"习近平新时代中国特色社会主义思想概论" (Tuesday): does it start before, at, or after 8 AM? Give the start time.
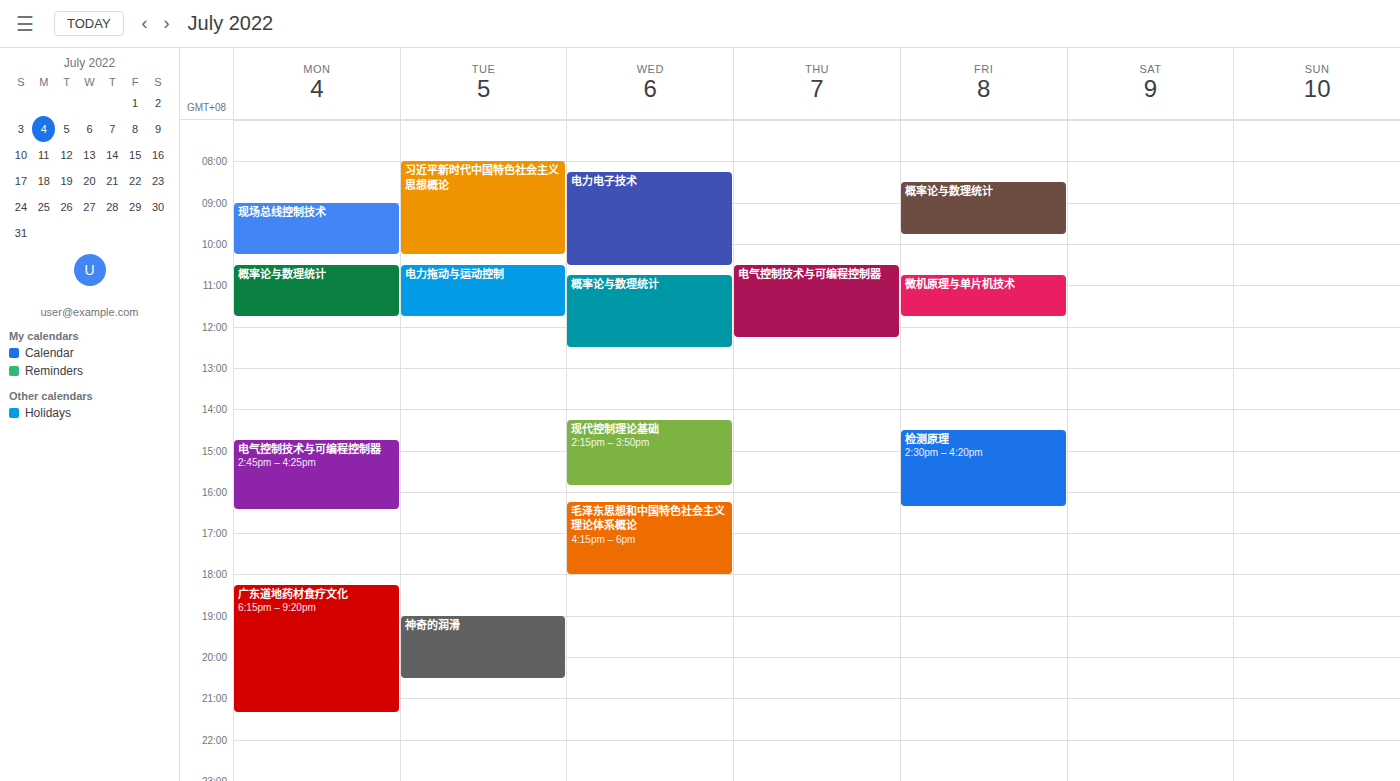
8:00 AM -- exactly at 8 AM, on the 8 AM line.